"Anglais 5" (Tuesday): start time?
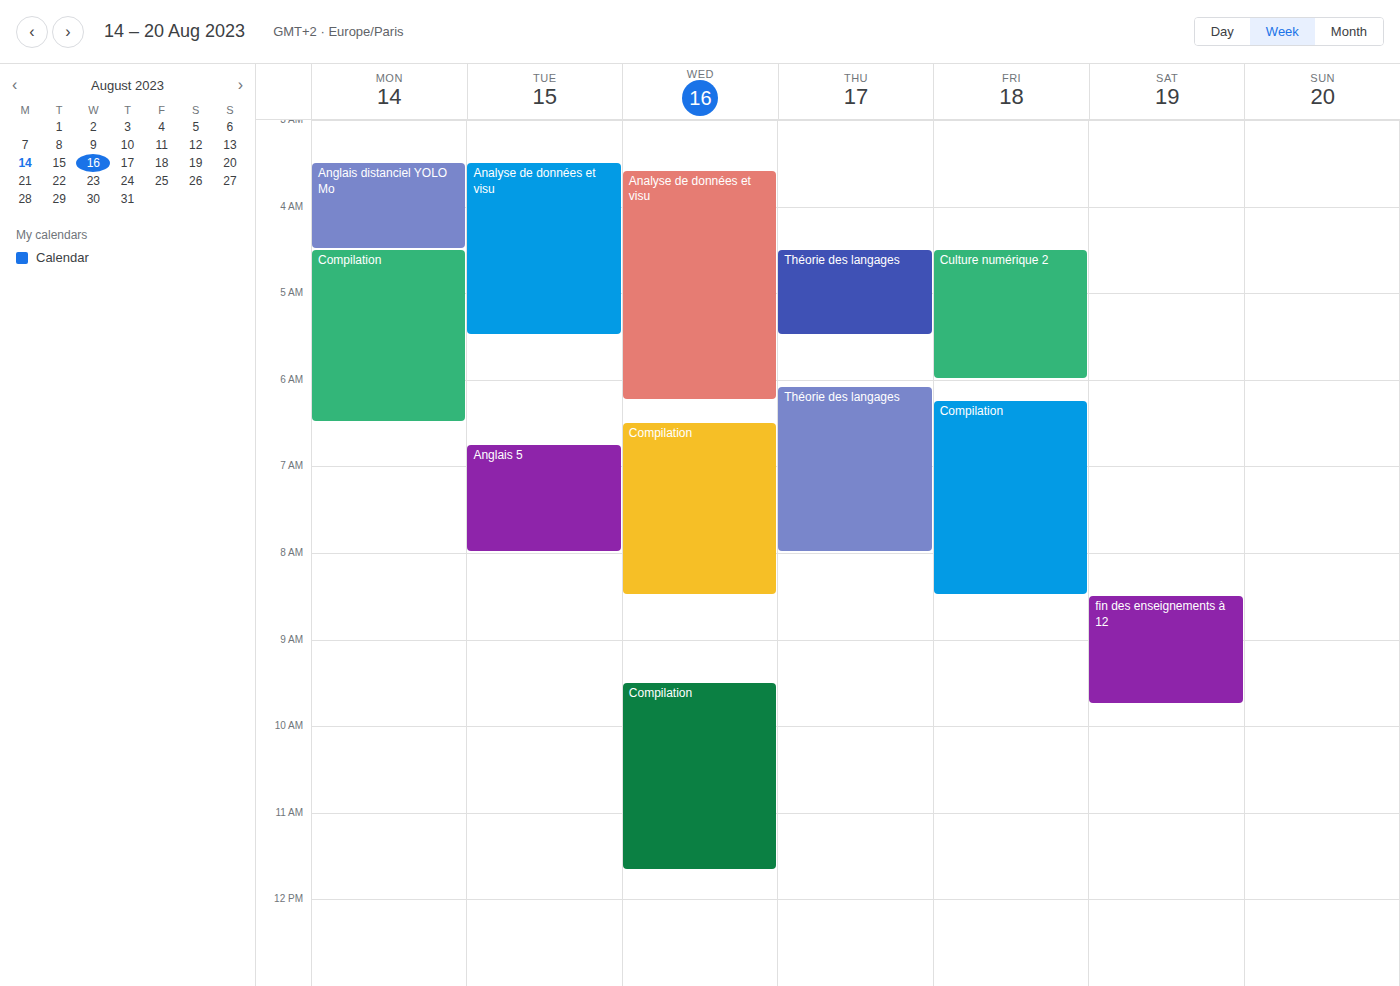
6:45 AM